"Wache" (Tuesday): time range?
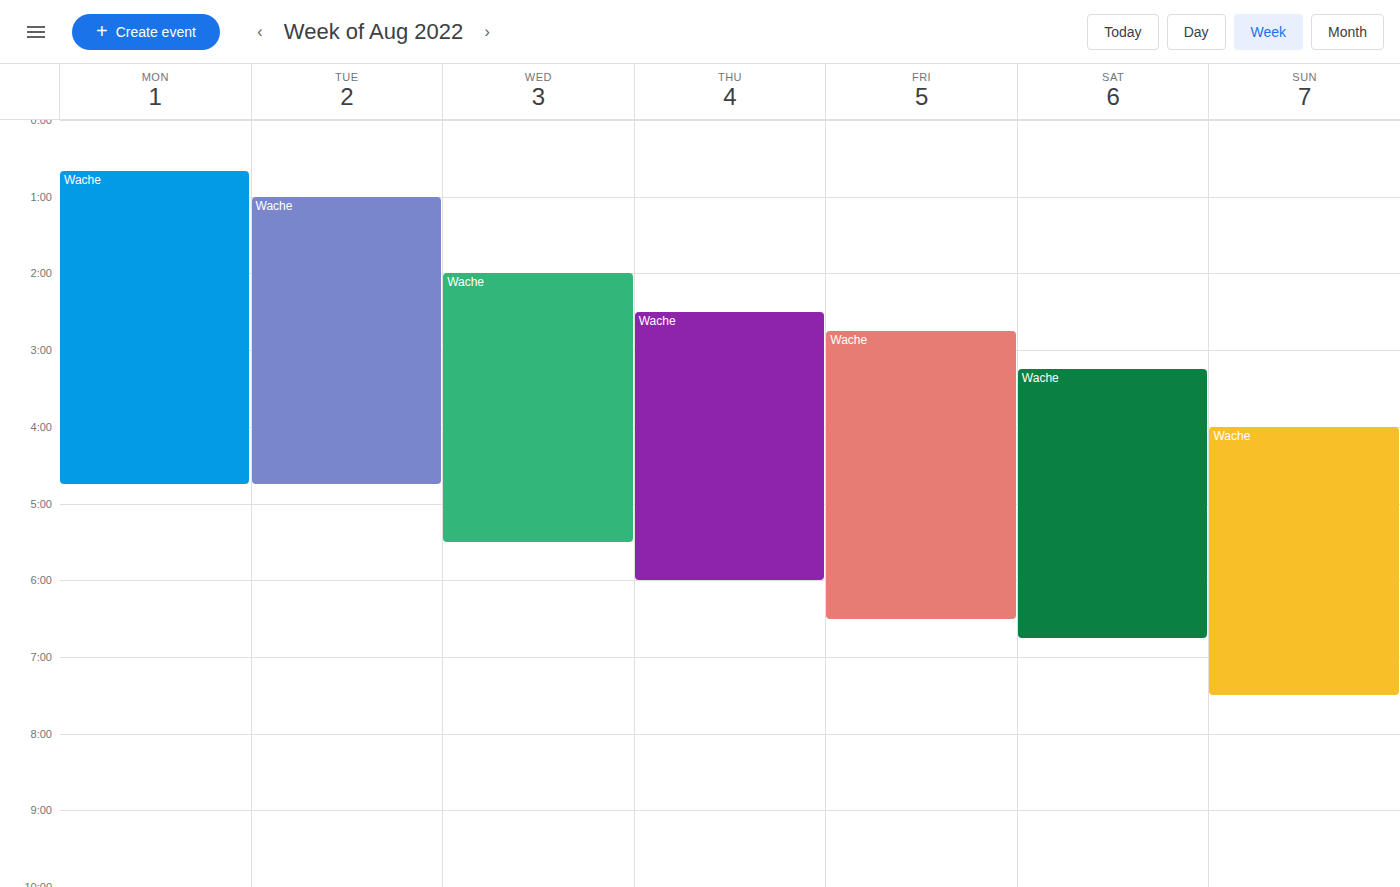
01:00 to 04:45